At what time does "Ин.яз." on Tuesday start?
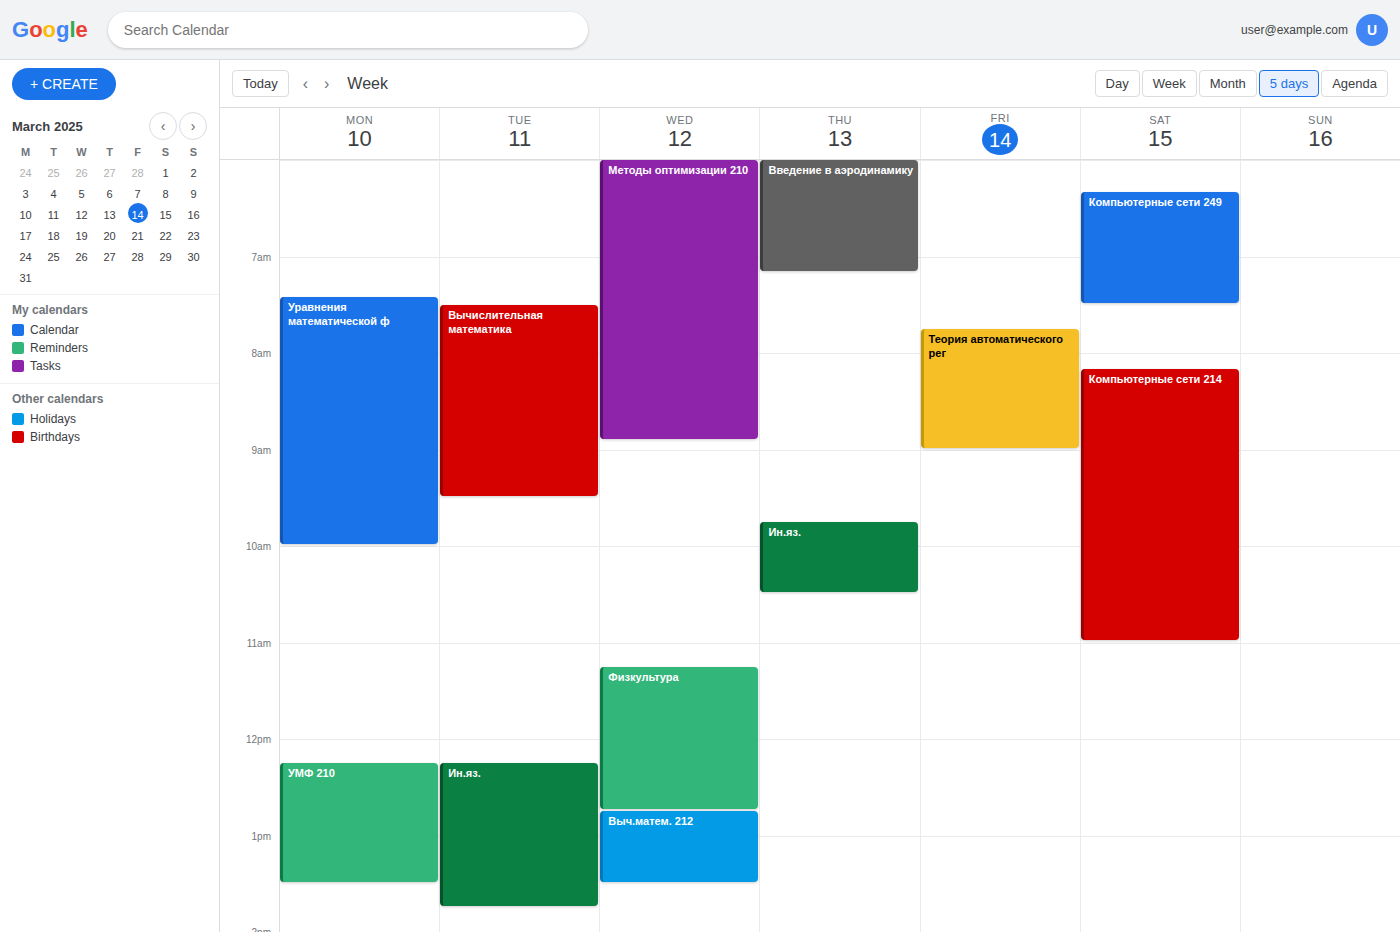
12:15 PM